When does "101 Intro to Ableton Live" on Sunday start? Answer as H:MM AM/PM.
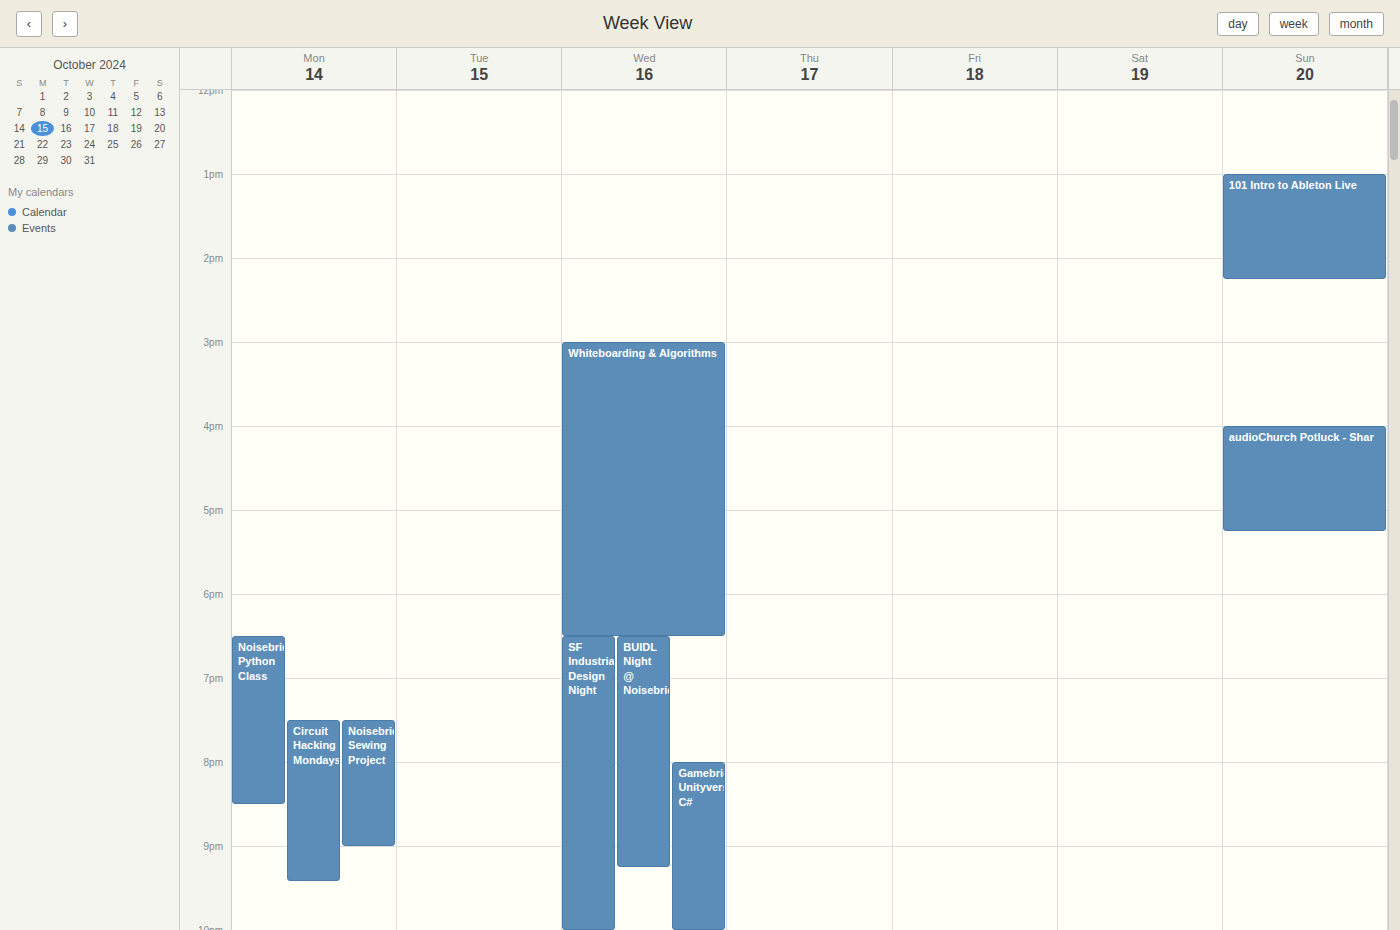
1:00 PM